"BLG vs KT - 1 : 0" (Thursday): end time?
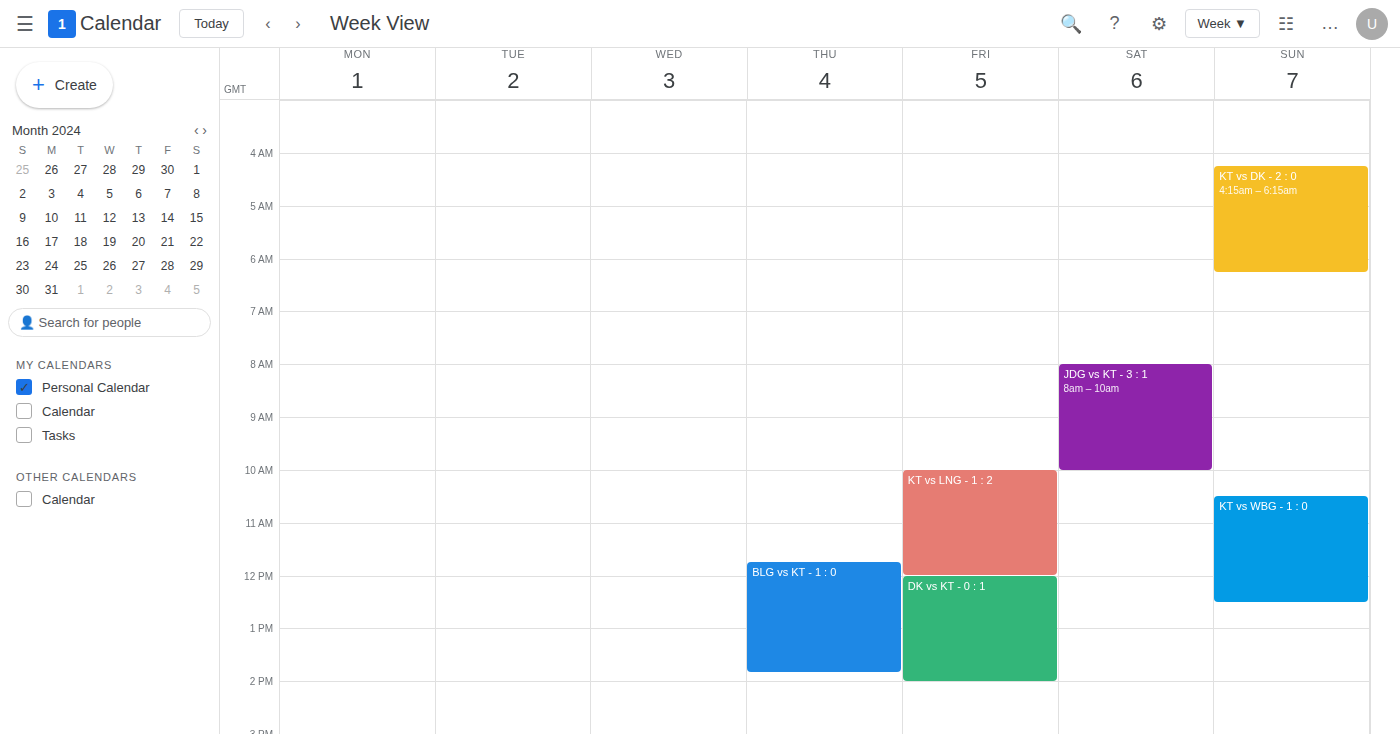
1:50 PM